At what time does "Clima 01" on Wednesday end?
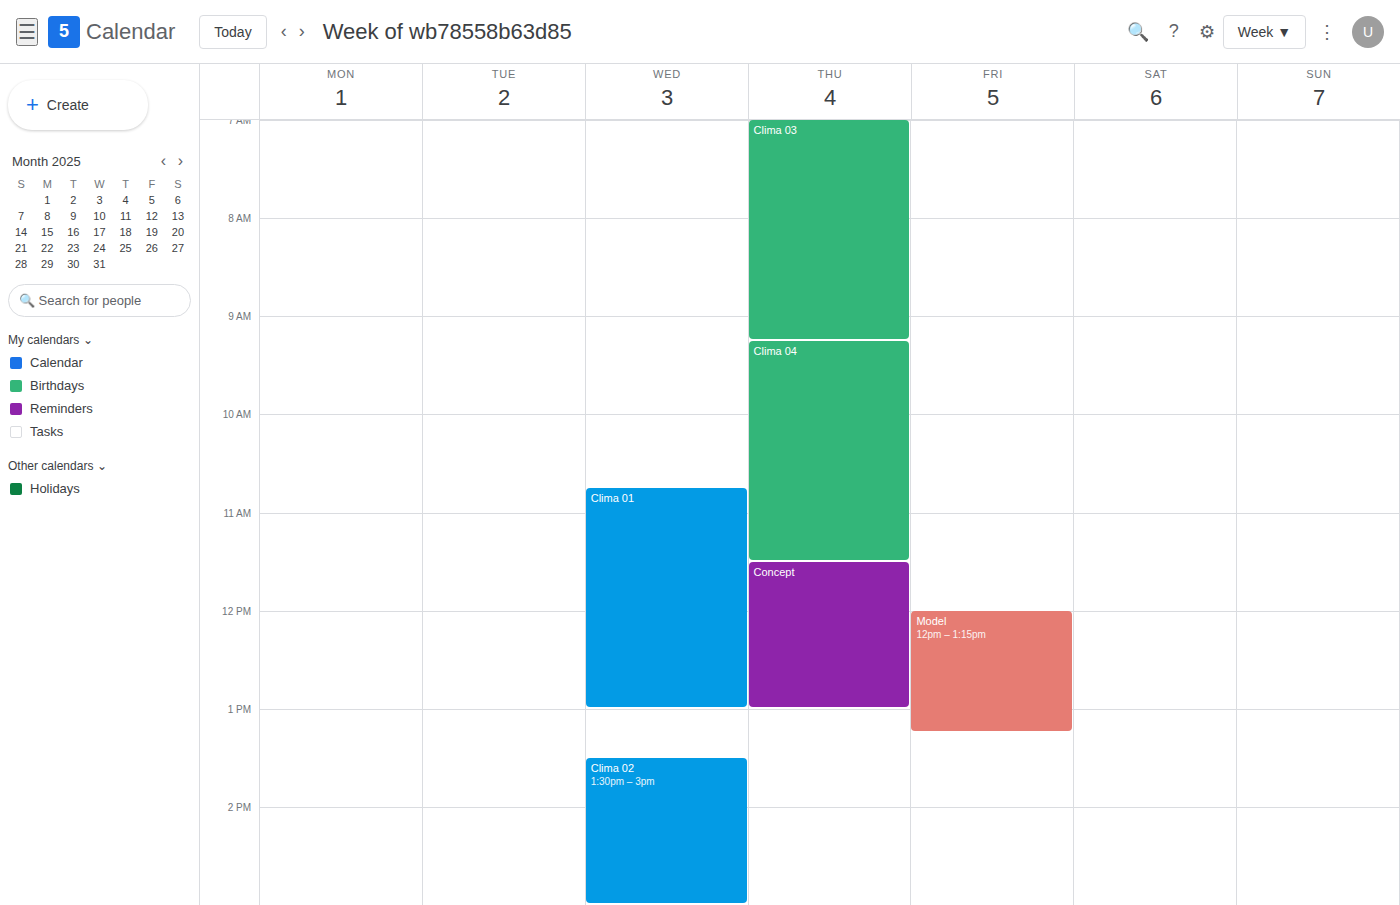
1:00 PM